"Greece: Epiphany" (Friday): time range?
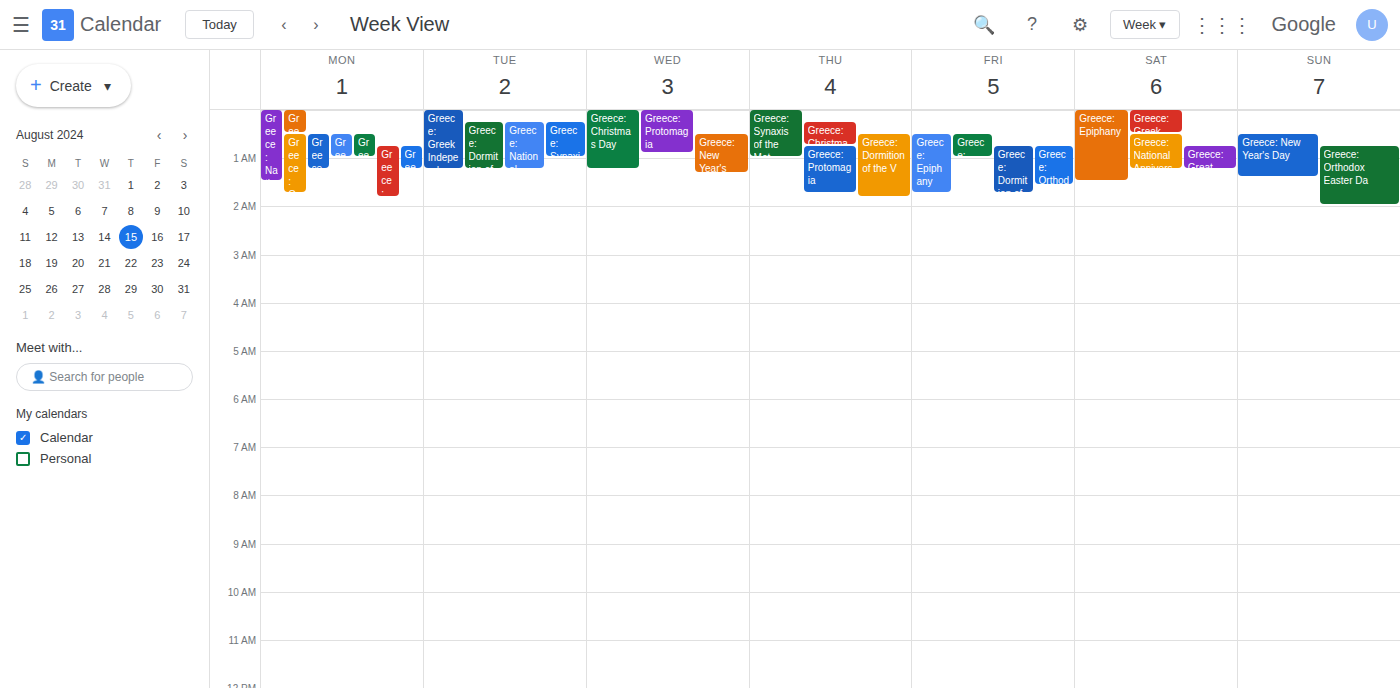
12:30 AM to 1:45 AM